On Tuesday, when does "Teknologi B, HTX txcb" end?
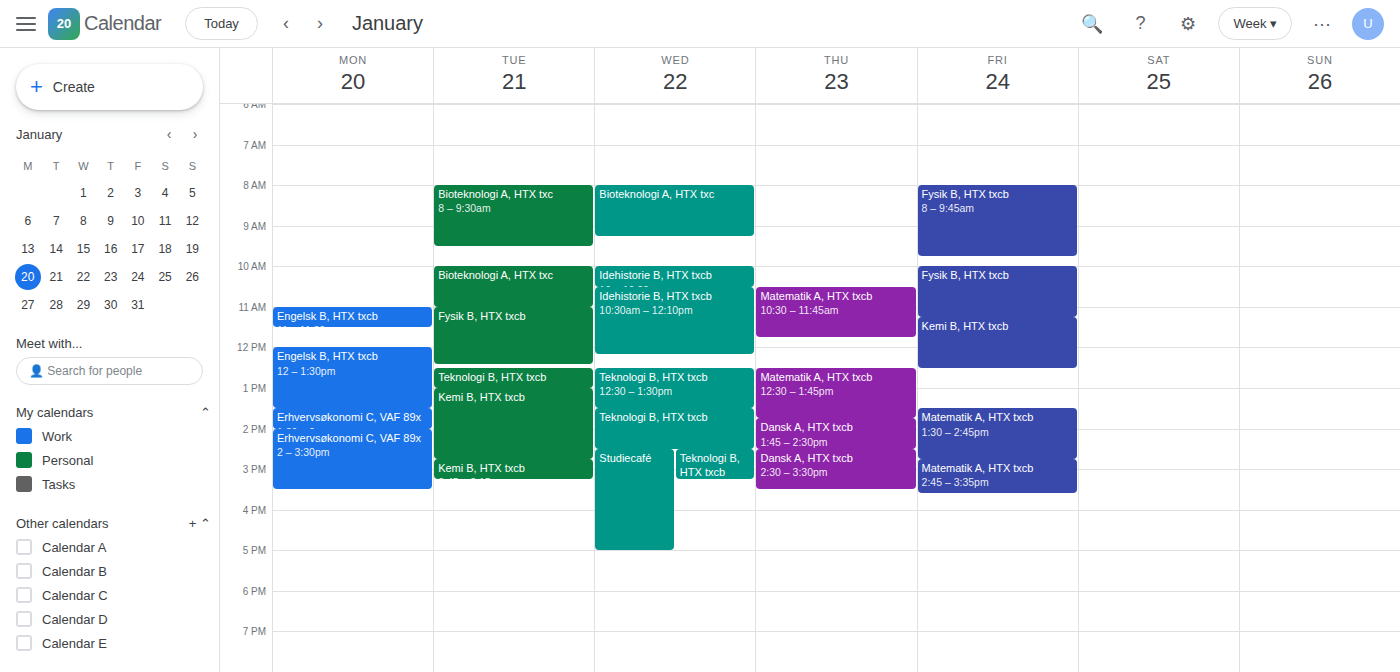
1:00 PM